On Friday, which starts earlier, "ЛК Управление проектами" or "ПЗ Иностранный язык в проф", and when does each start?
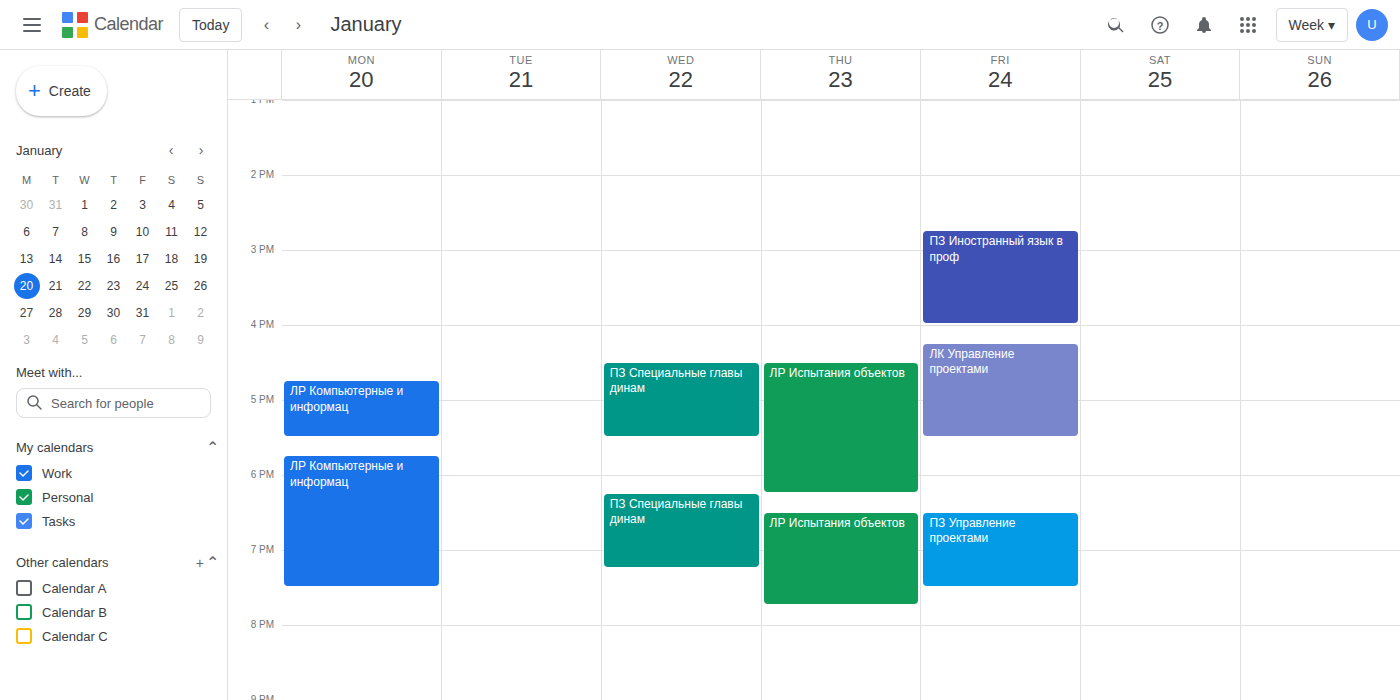
"ПЗ Иностранный язык в проф" 2:45 PM; "ЛК Управление проектами" 4:15 PM.